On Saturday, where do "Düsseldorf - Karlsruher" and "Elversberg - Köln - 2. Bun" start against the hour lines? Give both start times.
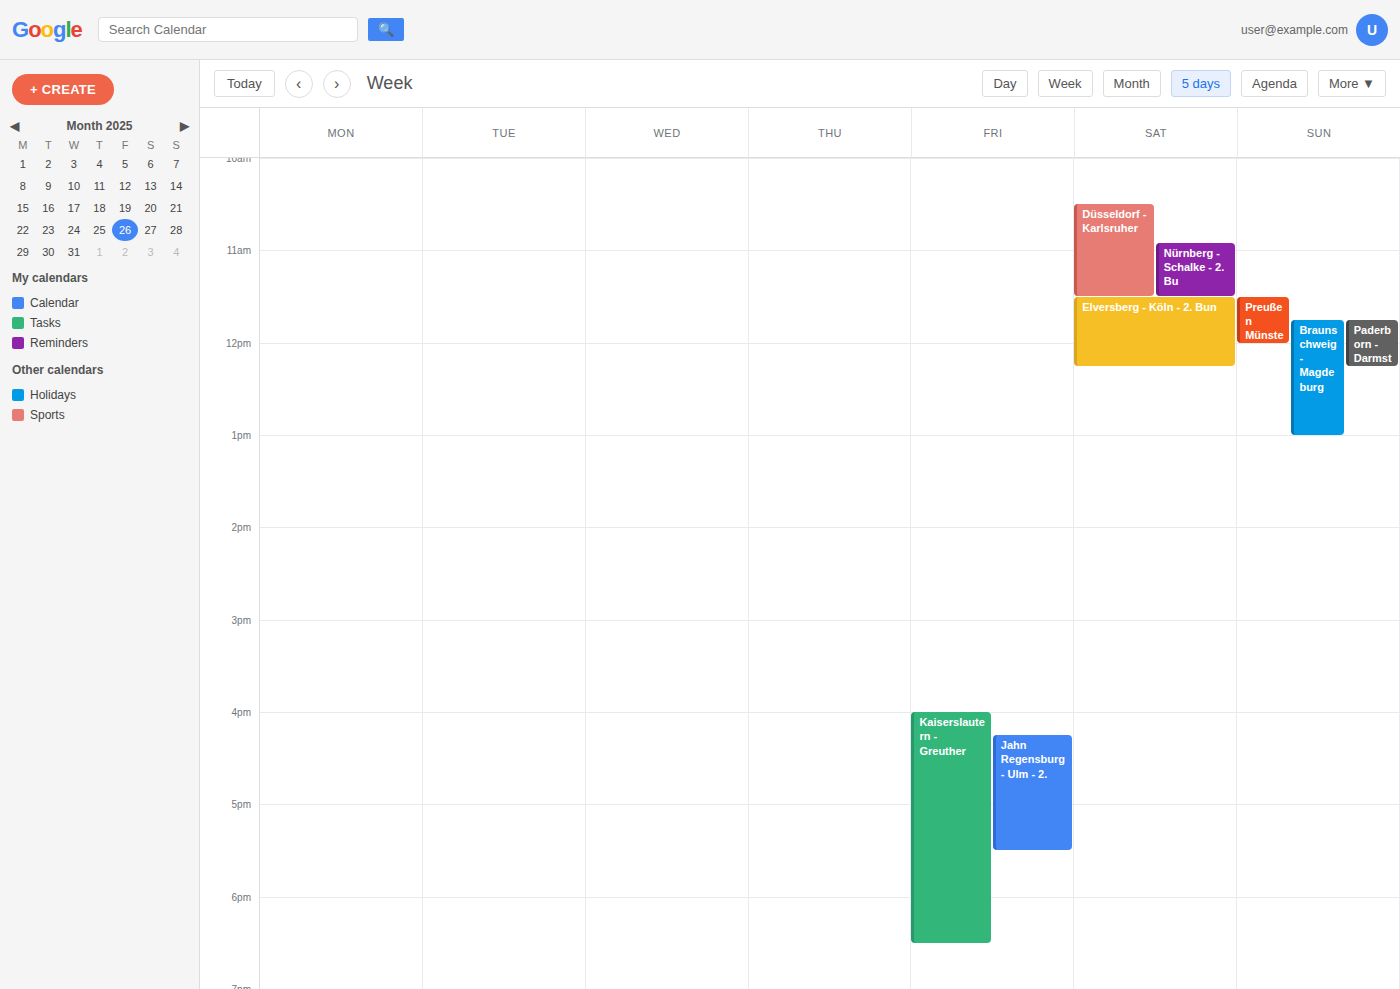
"Düsseldorf - Karlsruher": 10:30 AM, halfway between the 10 AM and 11 AM lines. "Elversberg - Köln - 2. Bun": 11:30 AM, halfway between the 11 AM and 12 PM lines.